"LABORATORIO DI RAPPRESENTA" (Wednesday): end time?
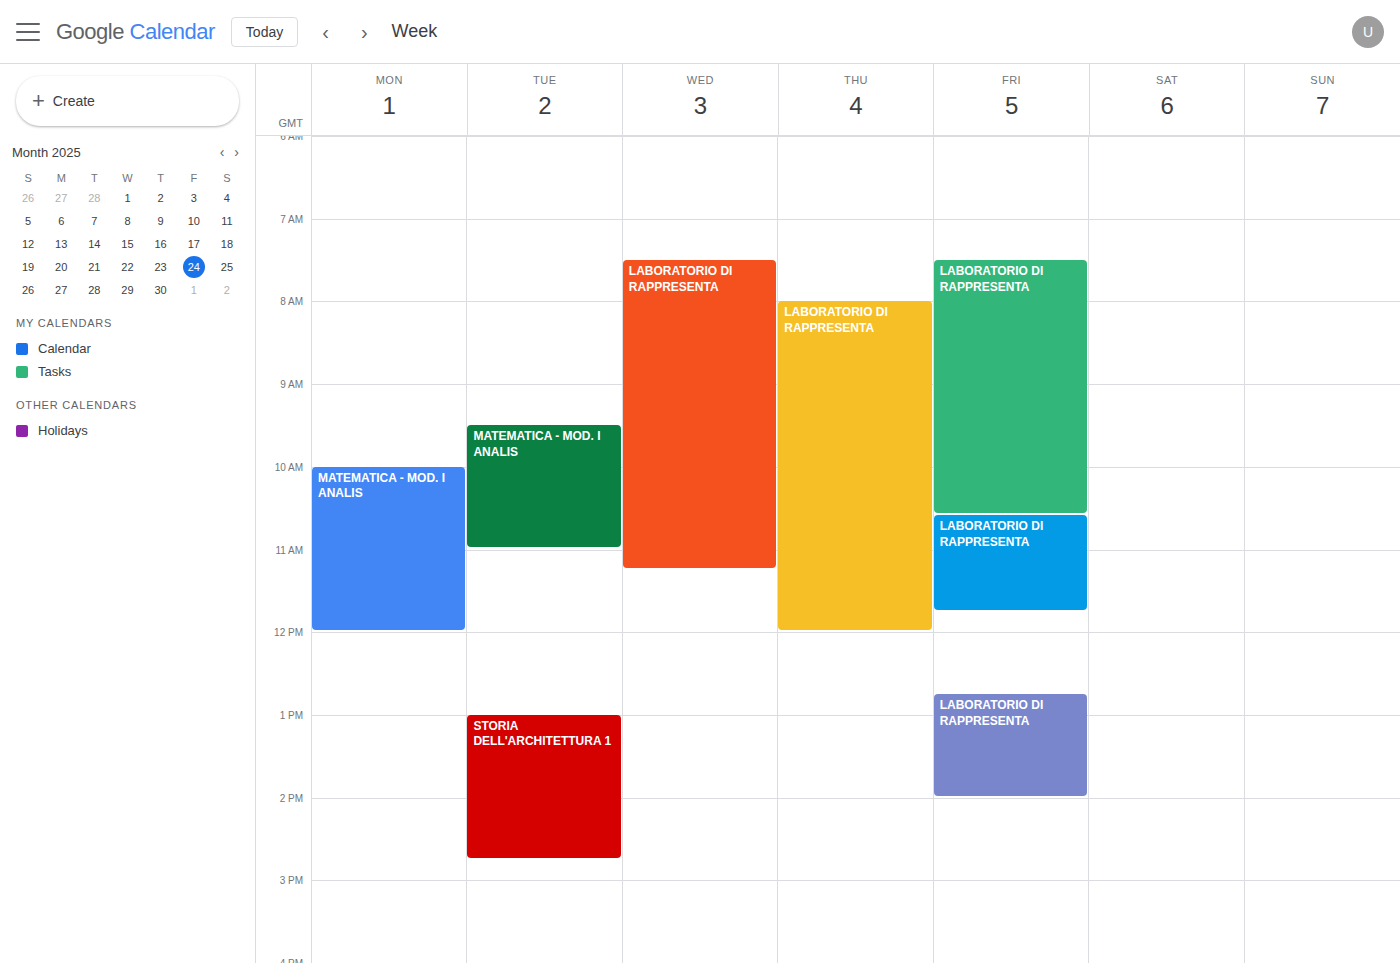
11:15 AM